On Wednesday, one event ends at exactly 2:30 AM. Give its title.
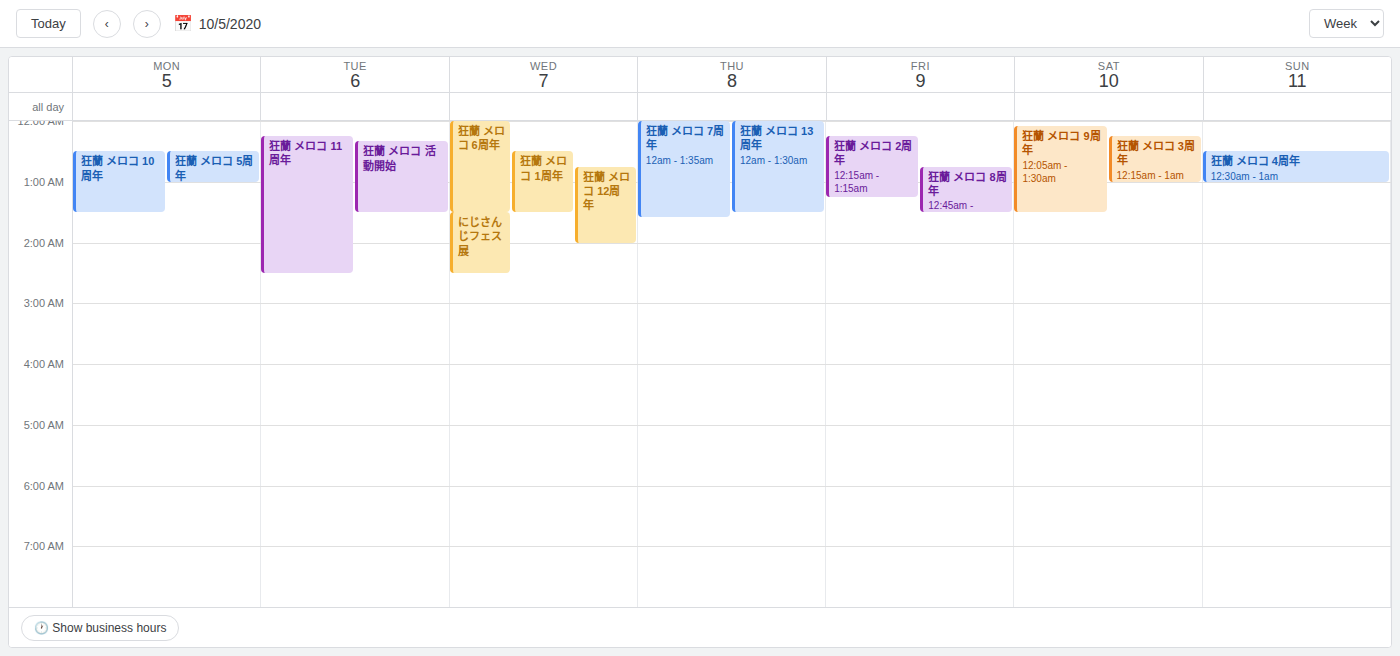
"にじさんじフェス展"